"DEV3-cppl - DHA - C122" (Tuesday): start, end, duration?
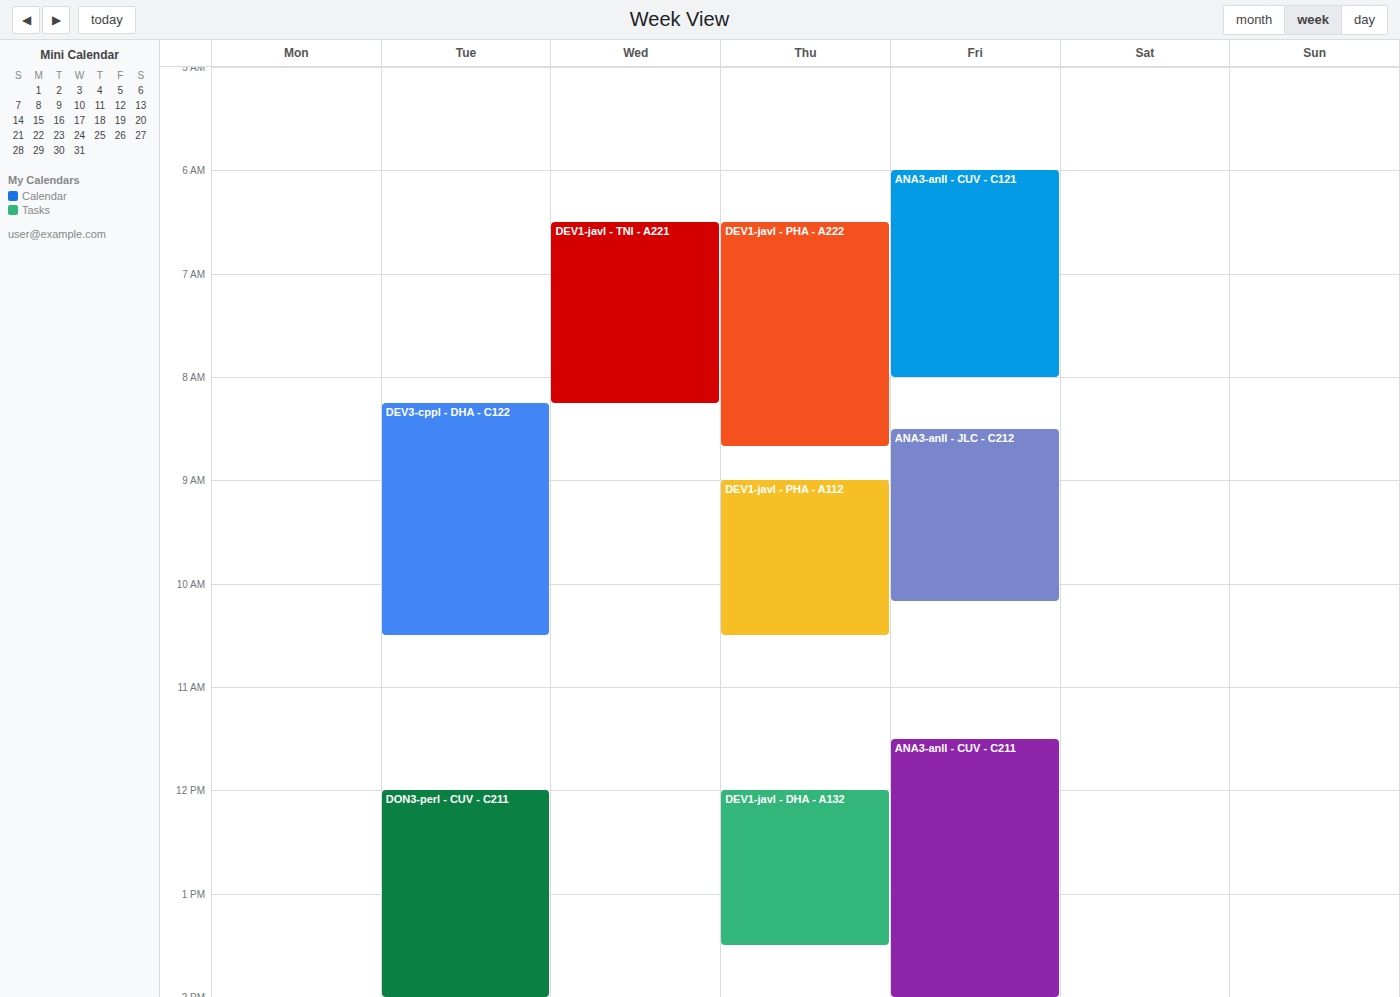
8:15 AM to 10:30 AM, 2 hours 15 minutes